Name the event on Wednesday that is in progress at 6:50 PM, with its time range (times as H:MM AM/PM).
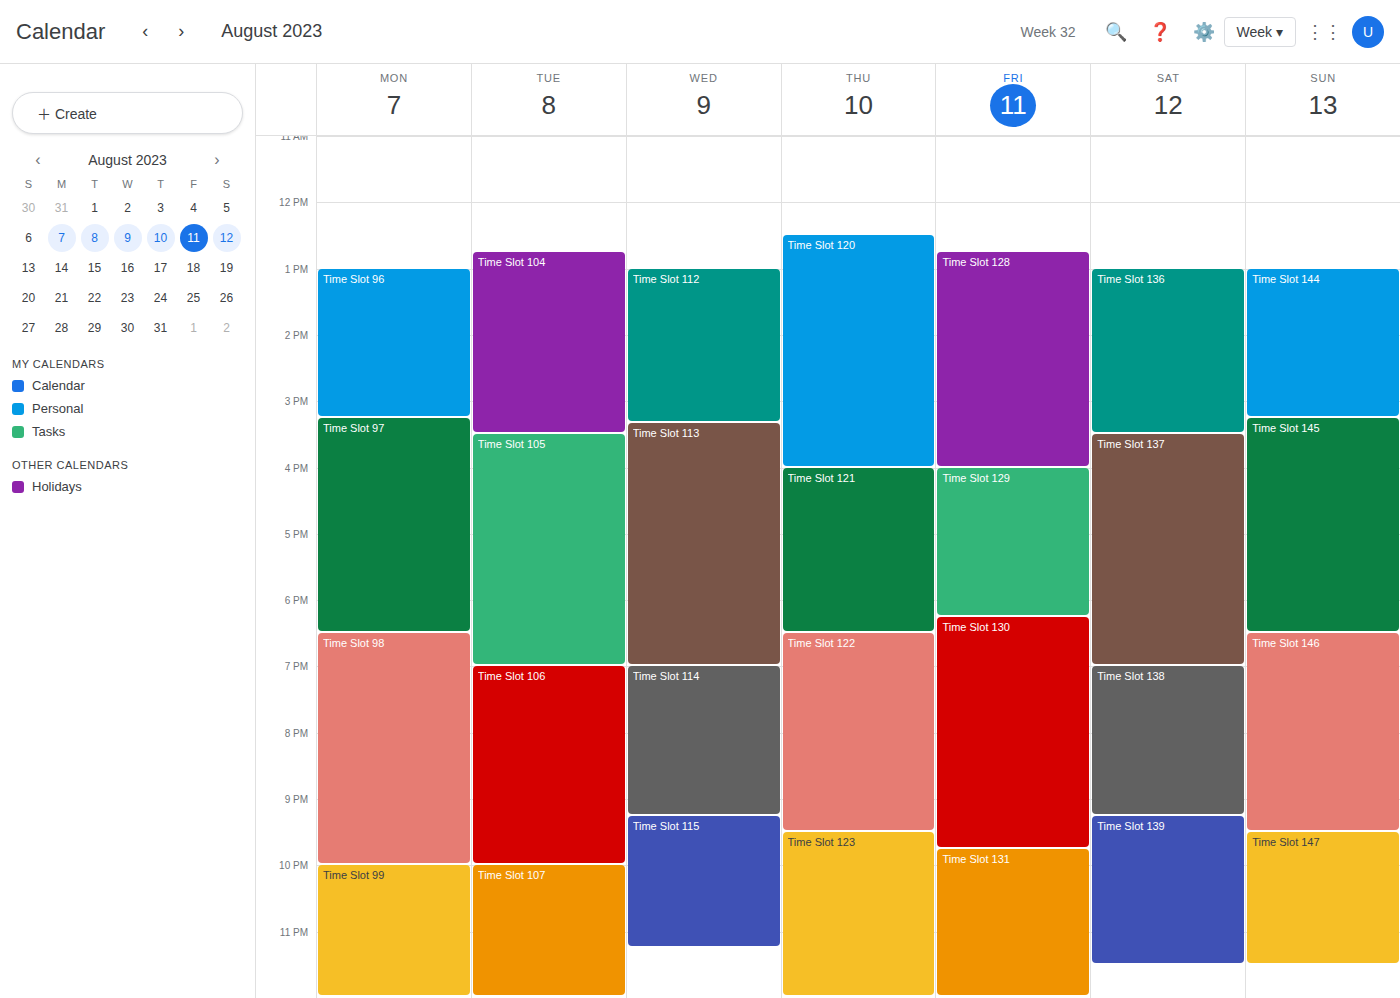
"Time Slot 113", 3:20 PM to 7:00 PM